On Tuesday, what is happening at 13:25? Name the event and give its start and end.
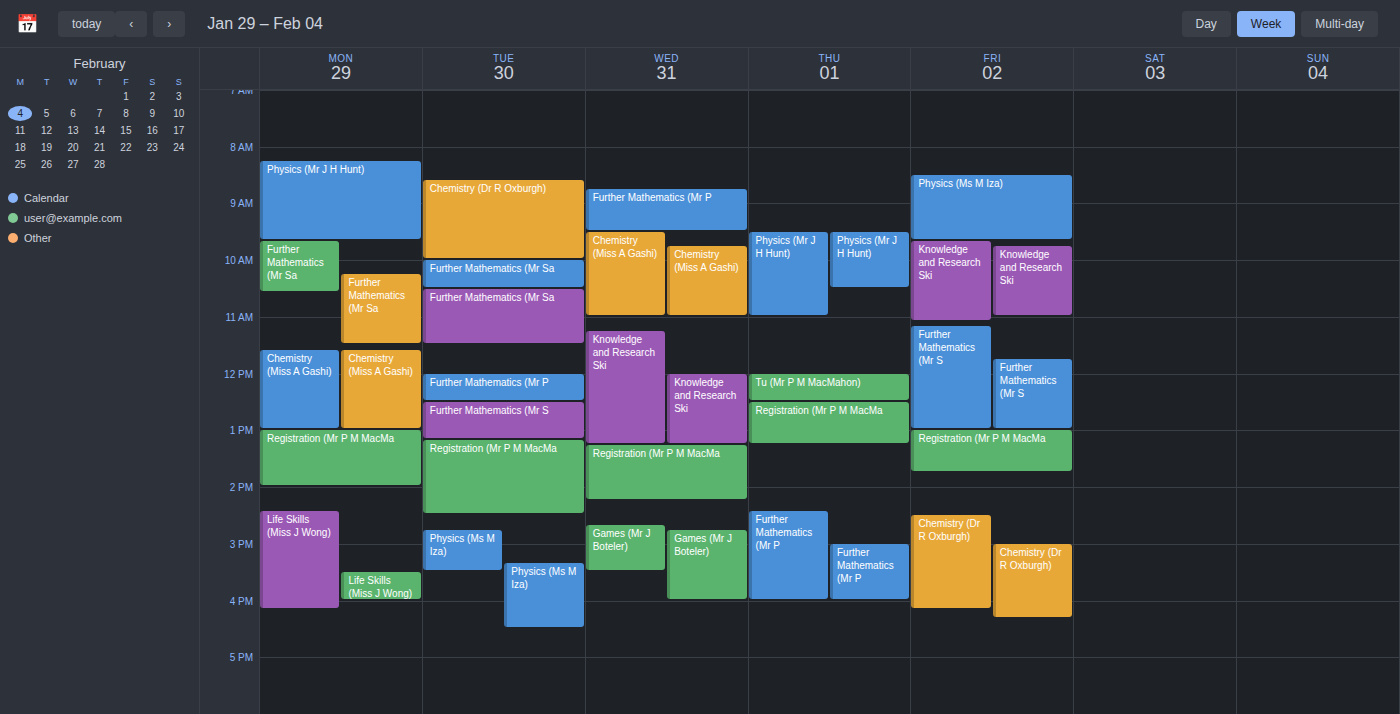
"Registration (Mr P M MacMa", 13:10 to 14:30